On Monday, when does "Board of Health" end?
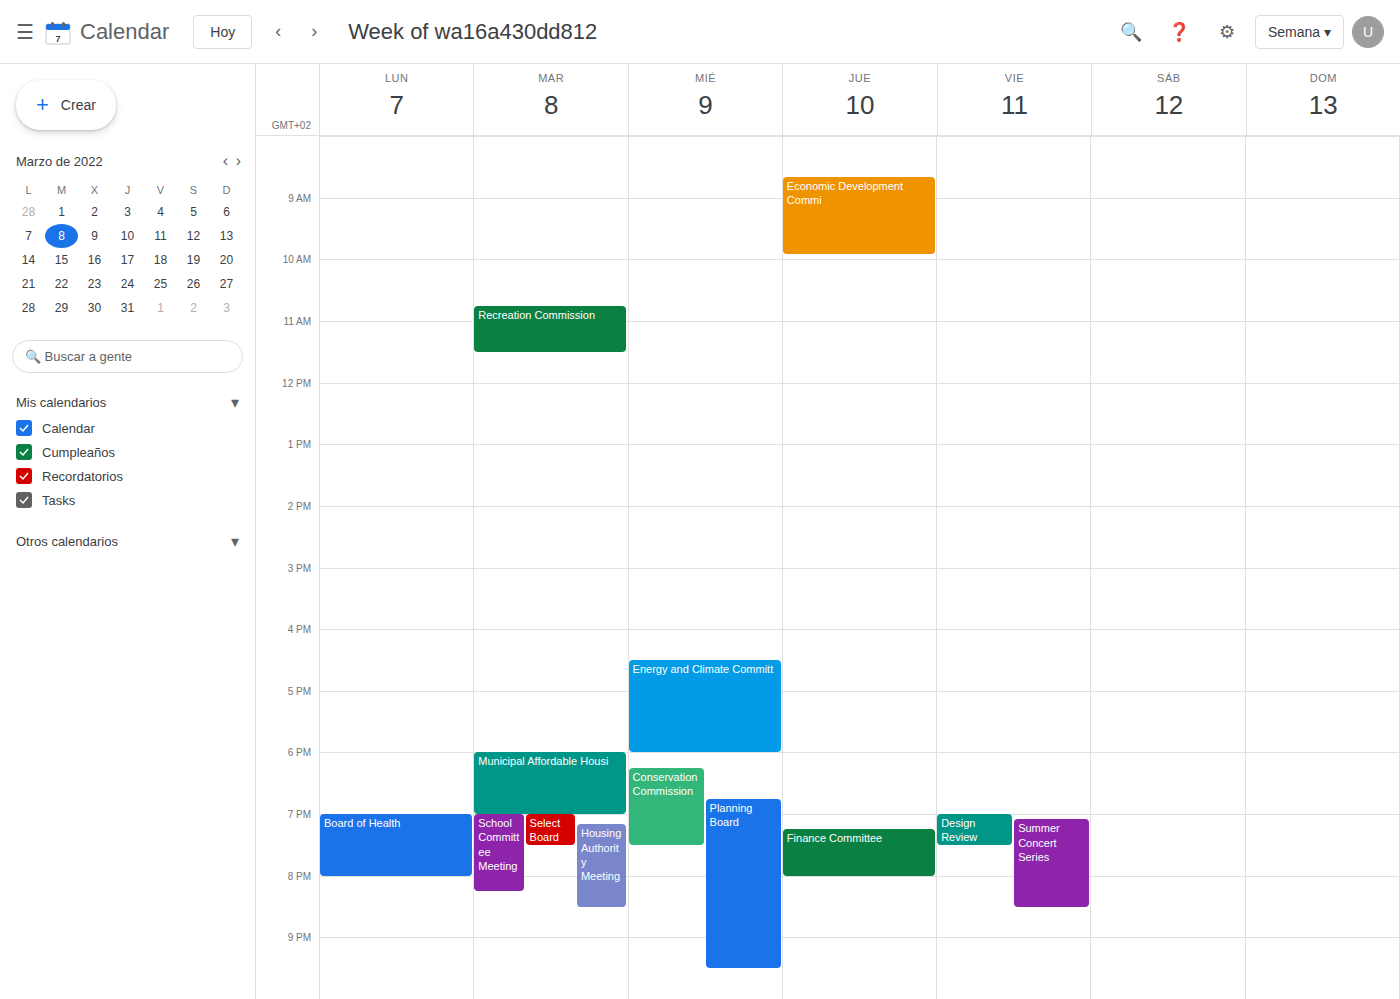
8:00 PM